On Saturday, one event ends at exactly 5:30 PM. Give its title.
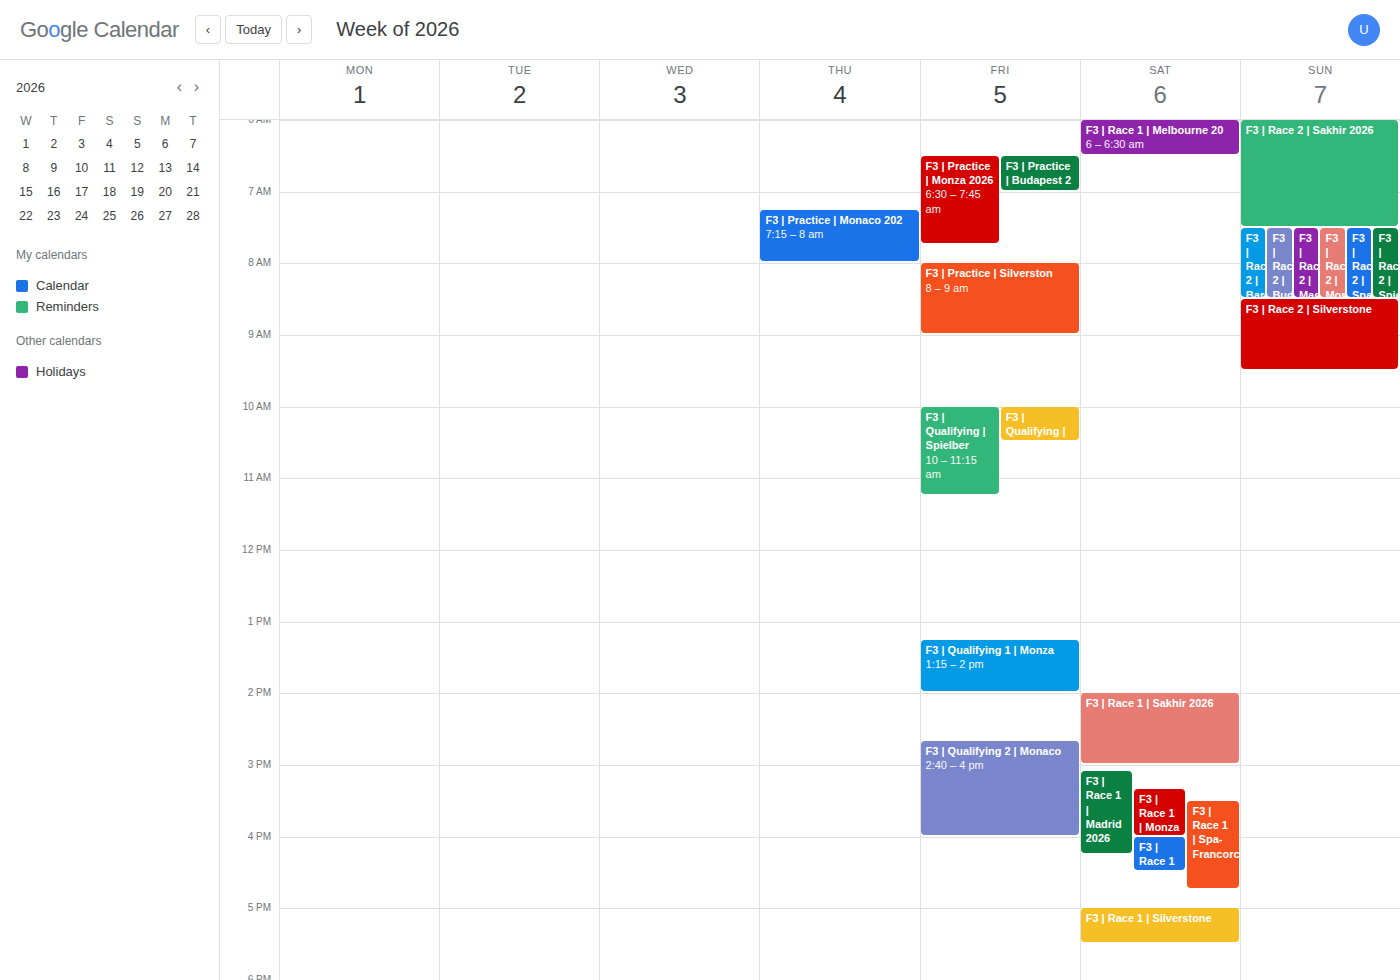
"F3 | Race 1 | Silverstone"